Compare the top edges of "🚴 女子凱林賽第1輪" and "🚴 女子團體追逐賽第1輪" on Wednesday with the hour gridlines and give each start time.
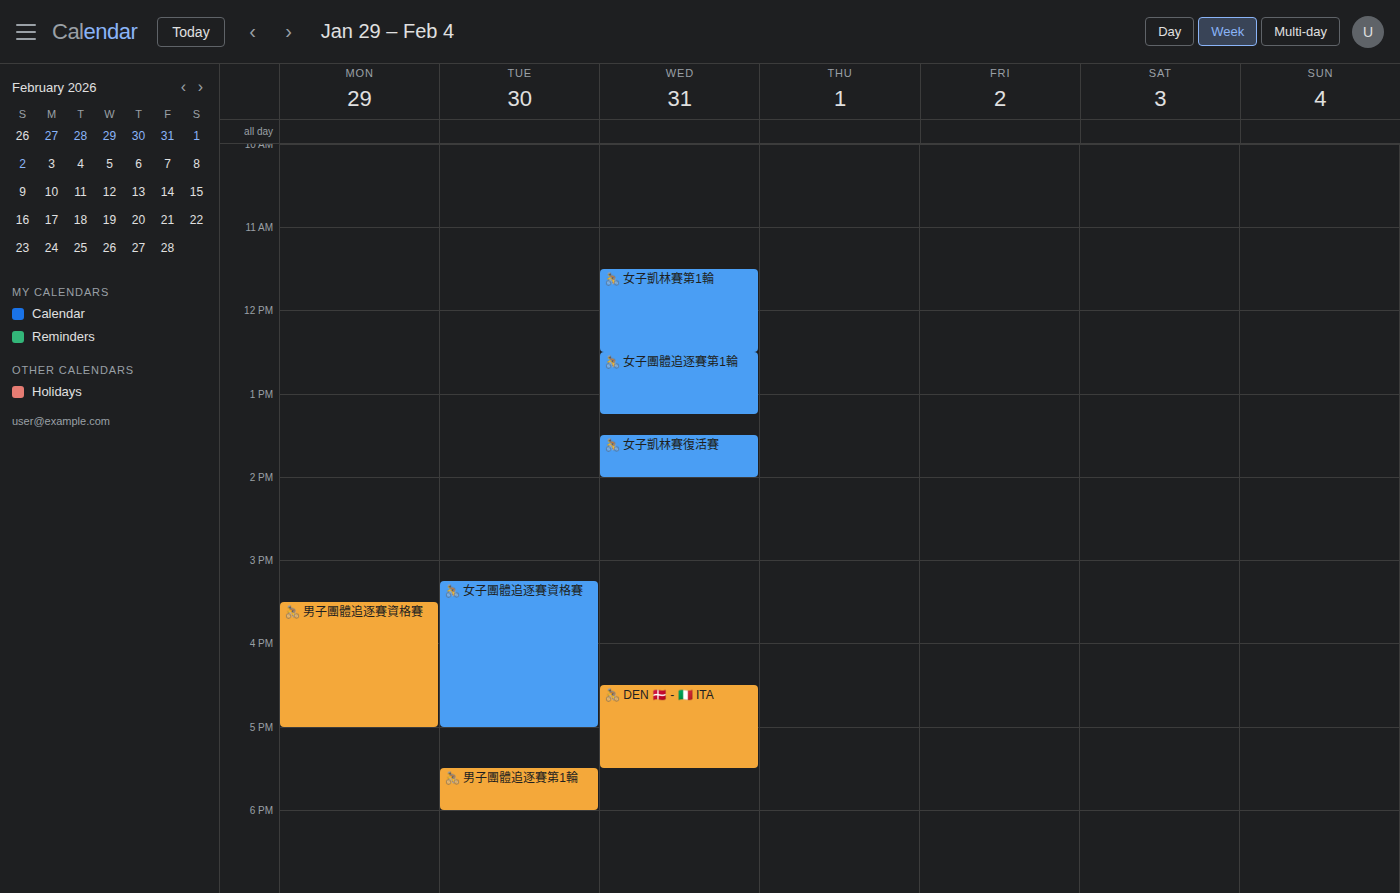
"🚴 女子凱林賽第1輪": 11:30, halfway between the 11:00 and 12:00 lines. "🚴 女子團體追逐賽第1輪": 12:30, halfway between the 12:00 and 13:00 lines.